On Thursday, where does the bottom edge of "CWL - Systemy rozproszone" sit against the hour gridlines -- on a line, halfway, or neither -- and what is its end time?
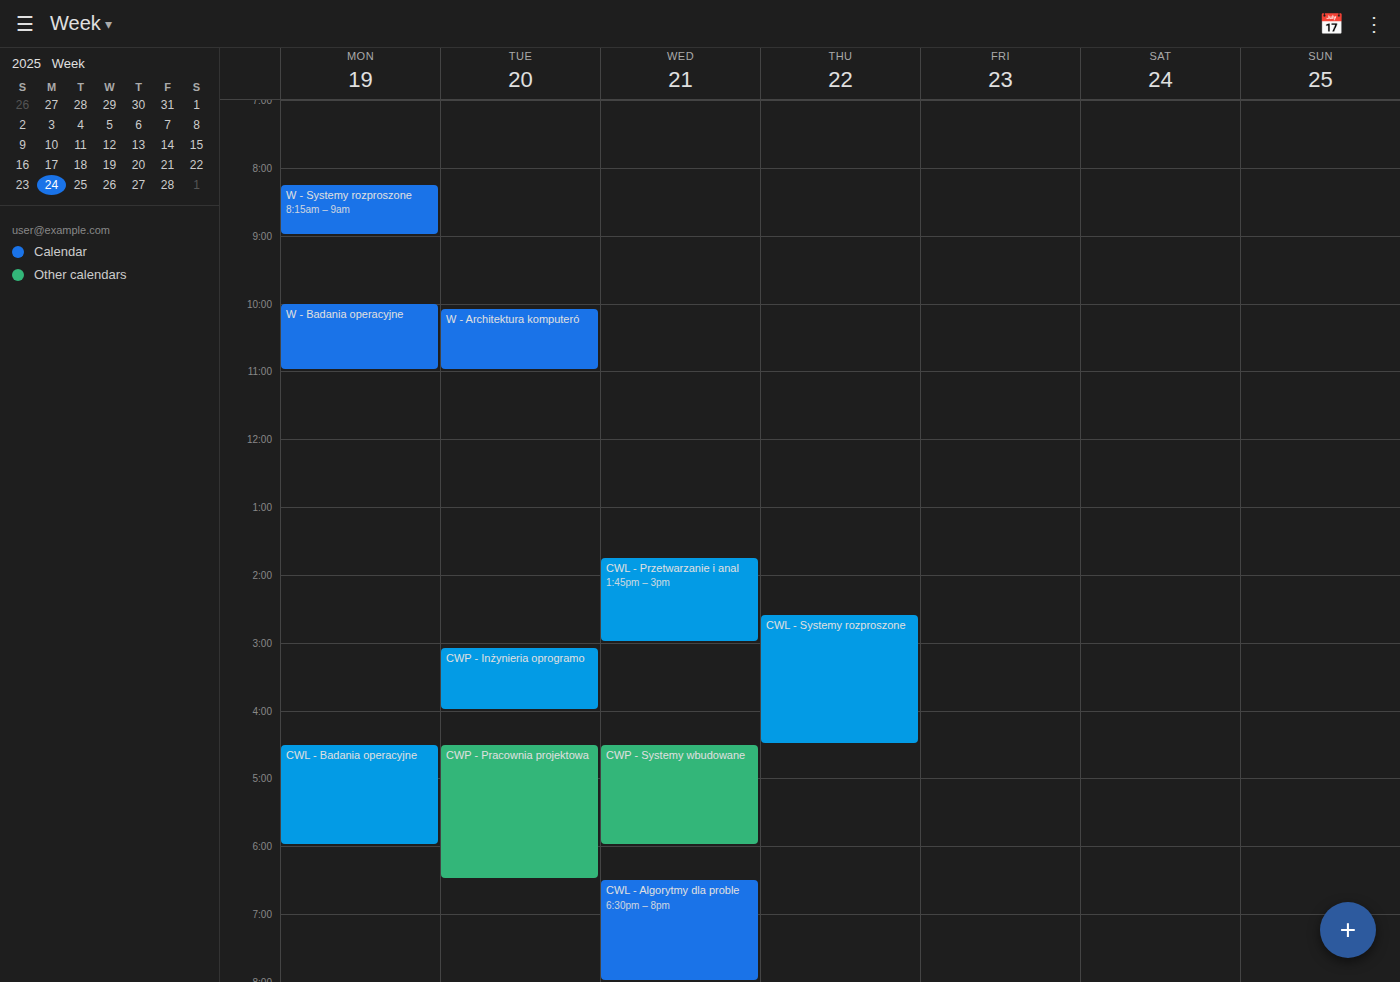
4:30 PM -- halfway between the 4 PM and 5 PM lines.